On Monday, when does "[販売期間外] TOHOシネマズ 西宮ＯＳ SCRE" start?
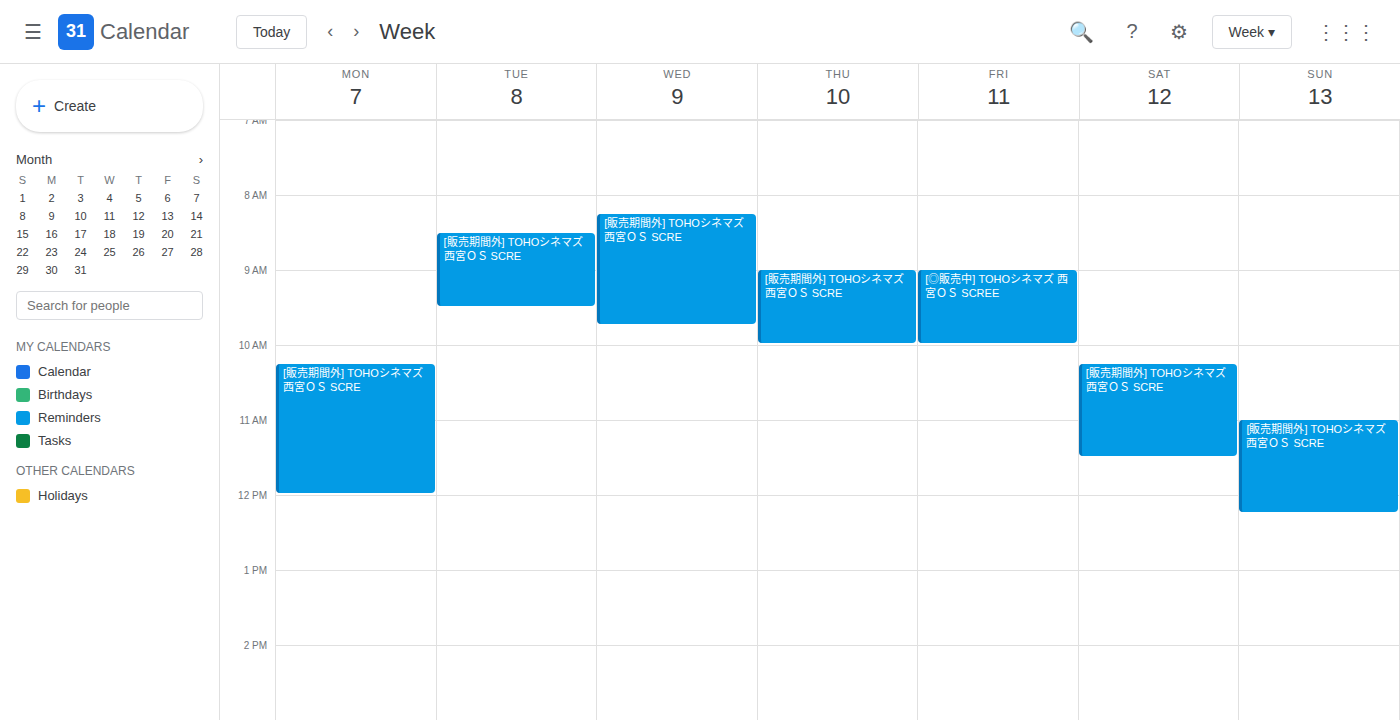
10:15 AM